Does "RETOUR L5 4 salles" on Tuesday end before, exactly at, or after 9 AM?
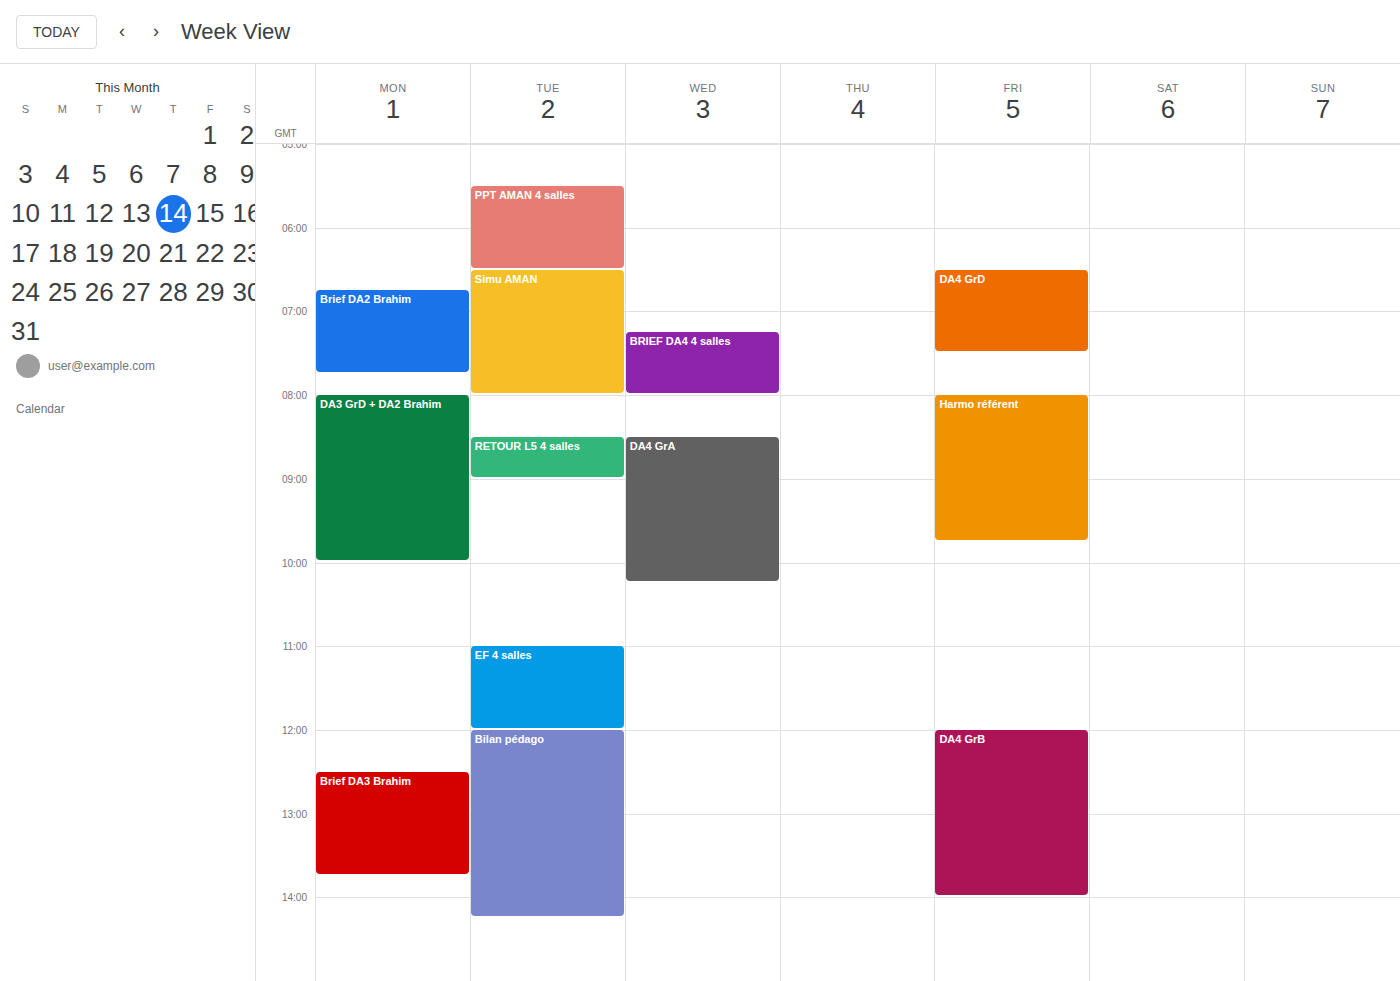
9:00 AM -- exactly at 9 AM, on the 9 AM line.